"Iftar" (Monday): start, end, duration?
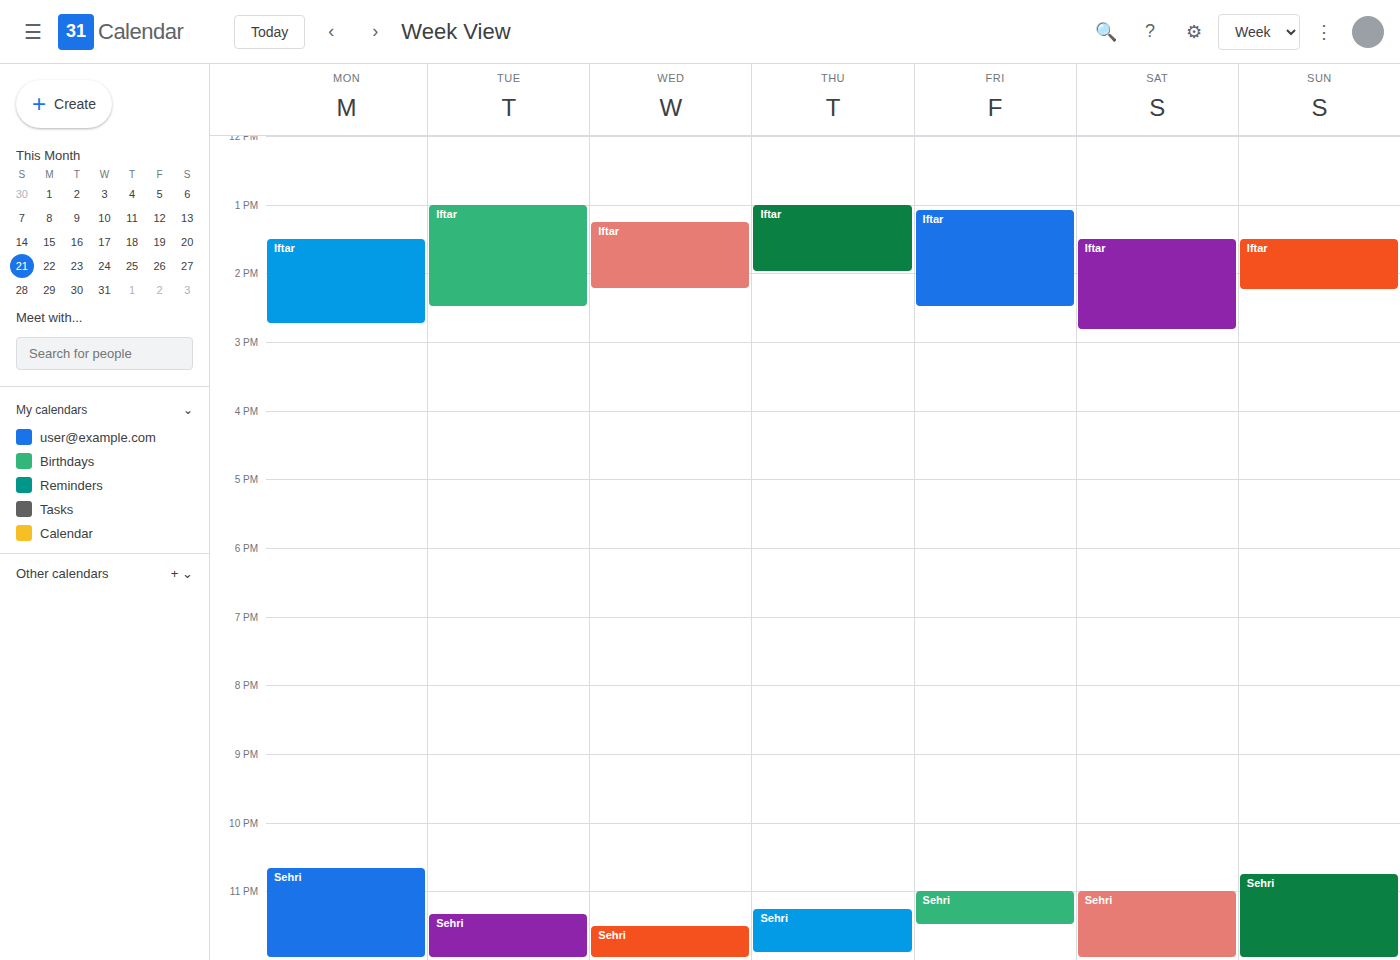
1:30 PM to 2:45 PM, 1 hour 15 minutes